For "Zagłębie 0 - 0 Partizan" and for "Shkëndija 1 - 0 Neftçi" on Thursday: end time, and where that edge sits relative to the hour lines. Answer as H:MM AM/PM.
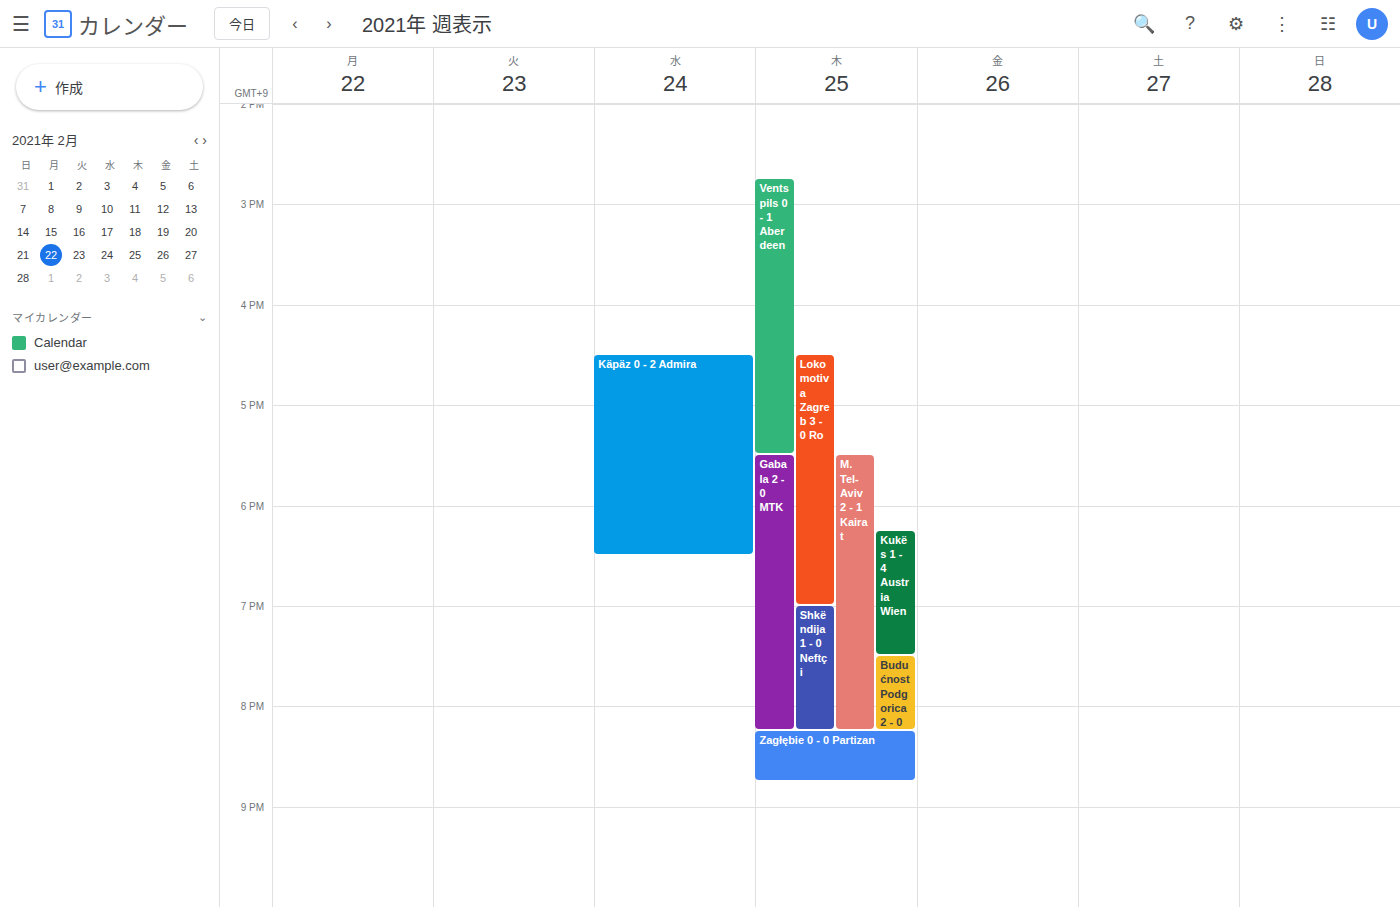
"Zagłębie 0 - 0 Partizan": 8:45 PM, neither: three quarters of the way from the 8 PM line to the 9 PM line. "Shkëndija 1 - 0 Neftçi": 8:15 PM, neither: a quarter of the way from the 8 PM line to the 9 PM line.